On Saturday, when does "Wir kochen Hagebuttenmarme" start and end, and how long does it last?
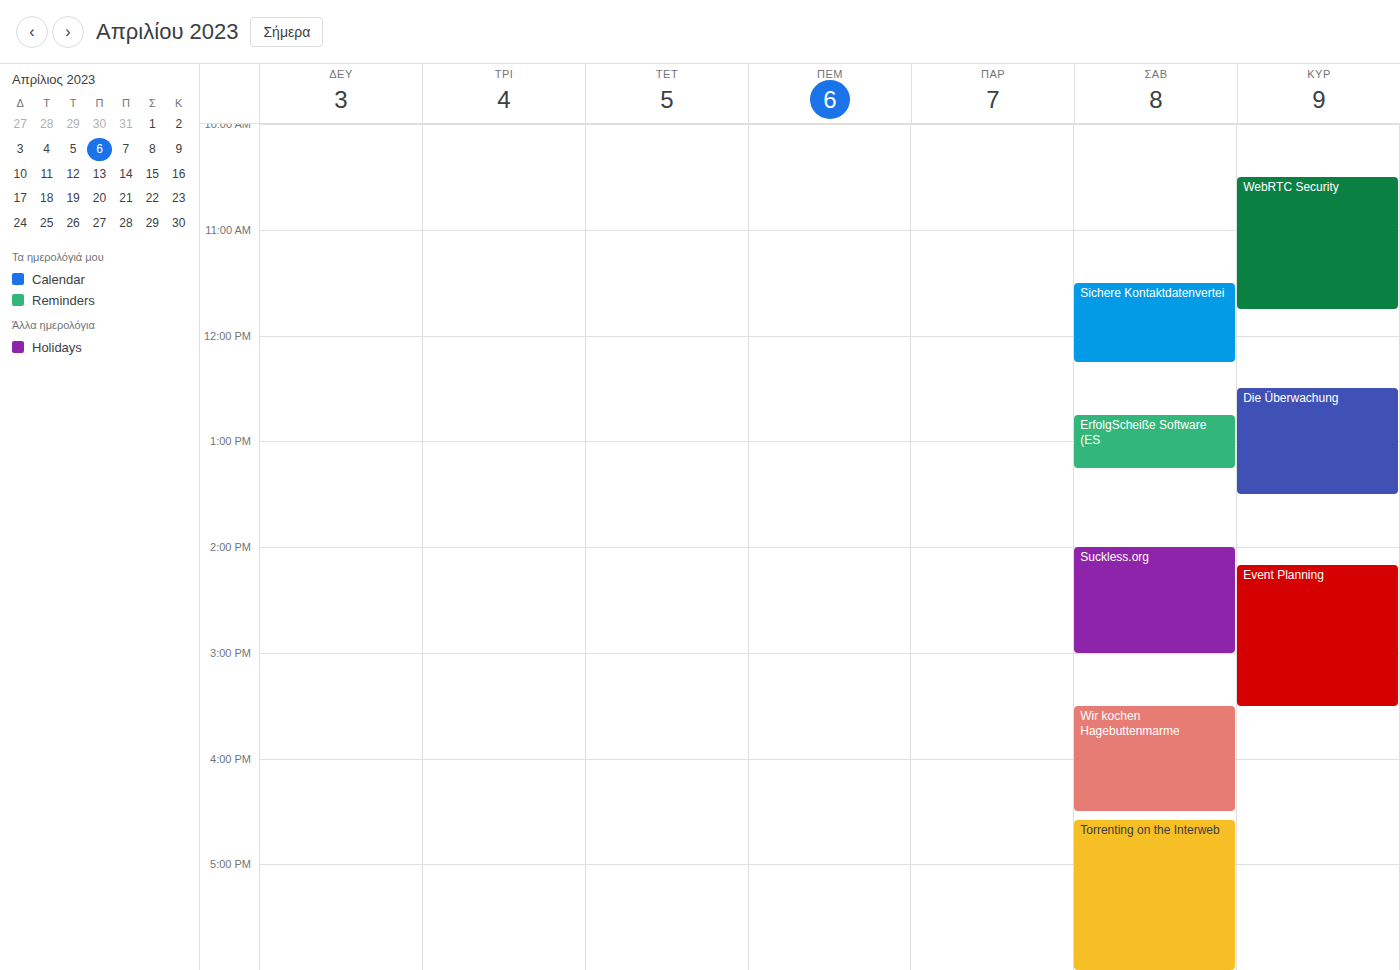
3:30 PM to 4:30 PM, 1 hour